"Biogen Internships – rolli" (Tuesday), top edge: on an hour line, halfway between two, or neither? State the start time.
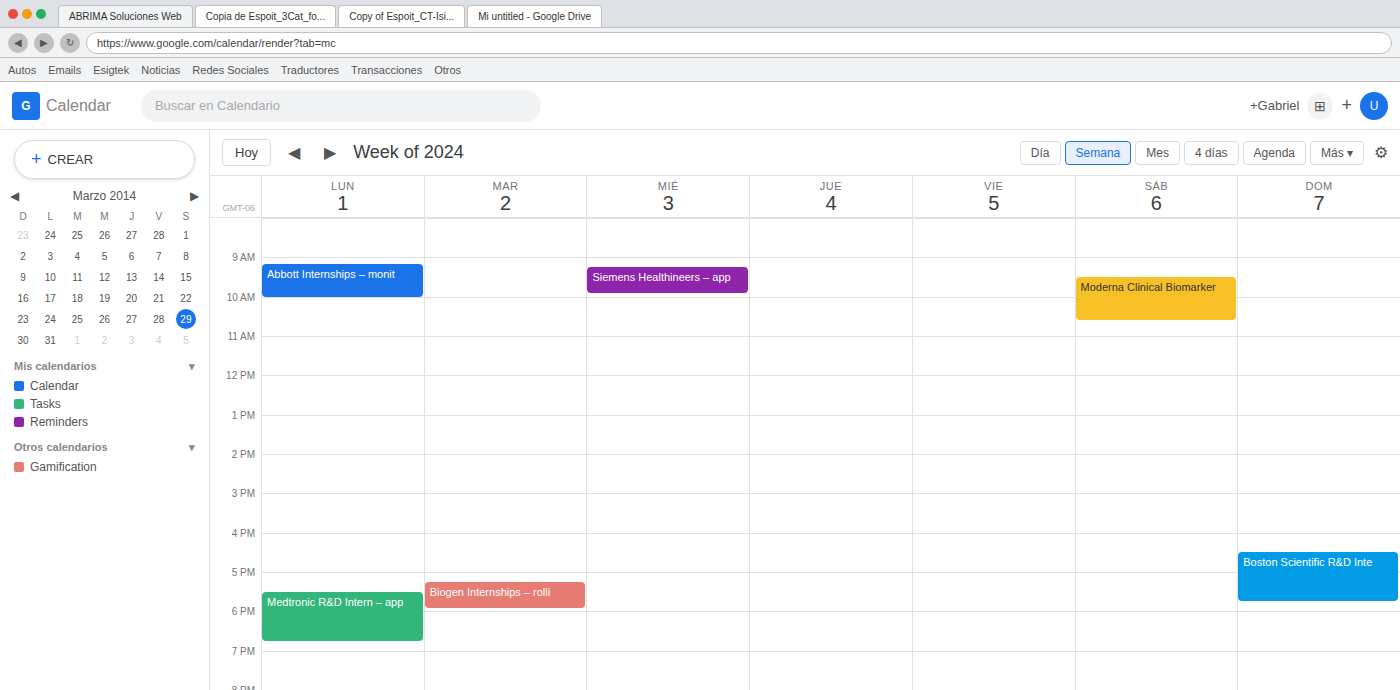
5:15 PM -- neither: a quarter of the way from the 5 PM line to the 6 PM line.